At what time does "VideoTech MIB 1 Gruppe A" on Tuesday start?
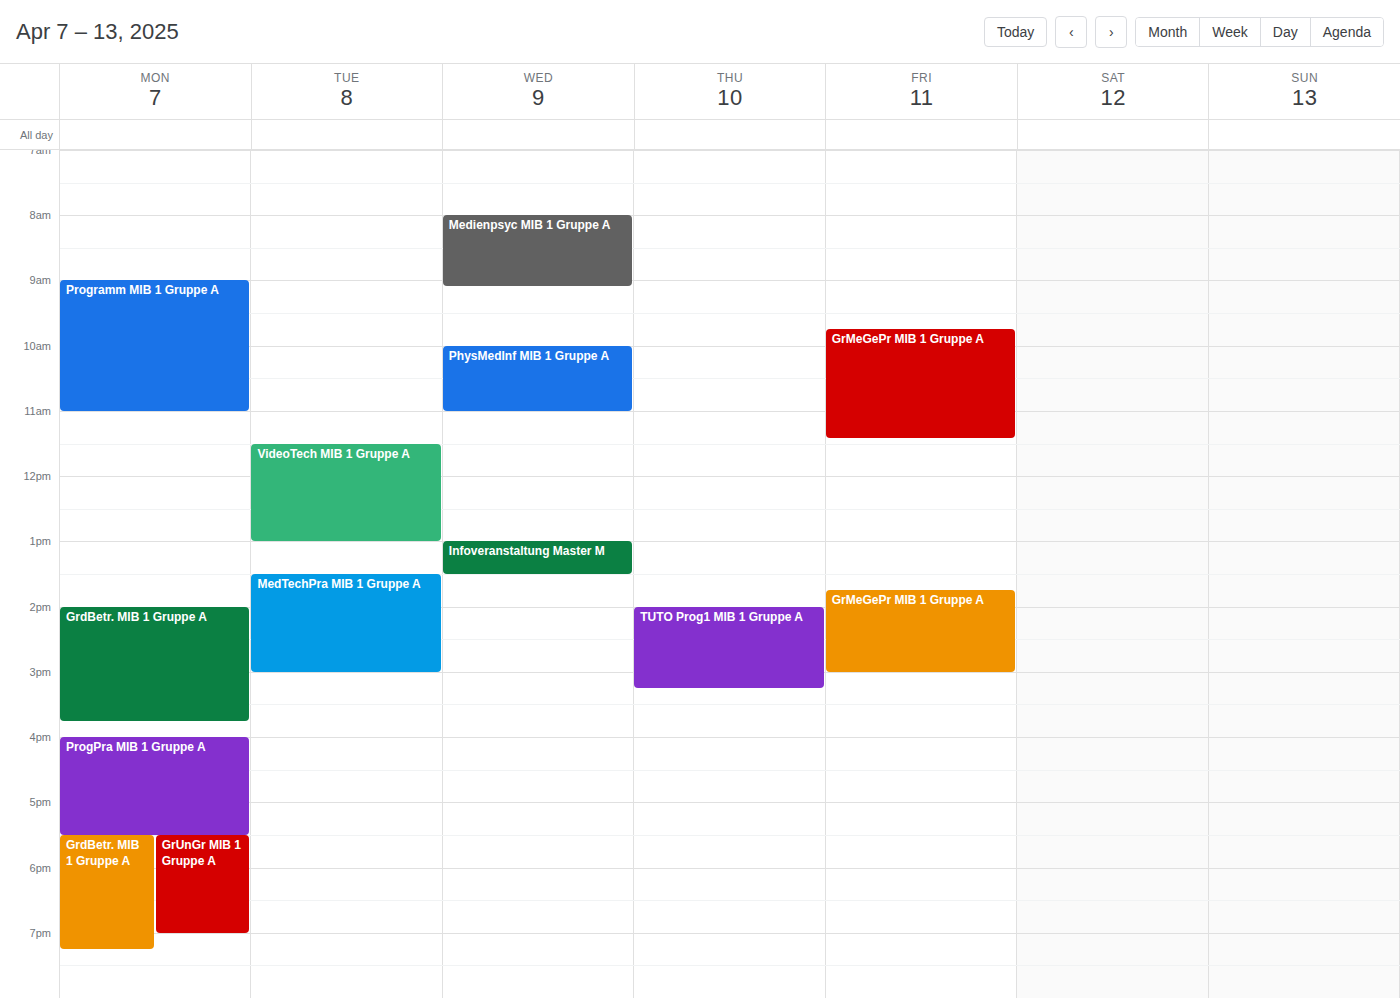
11:30 AM